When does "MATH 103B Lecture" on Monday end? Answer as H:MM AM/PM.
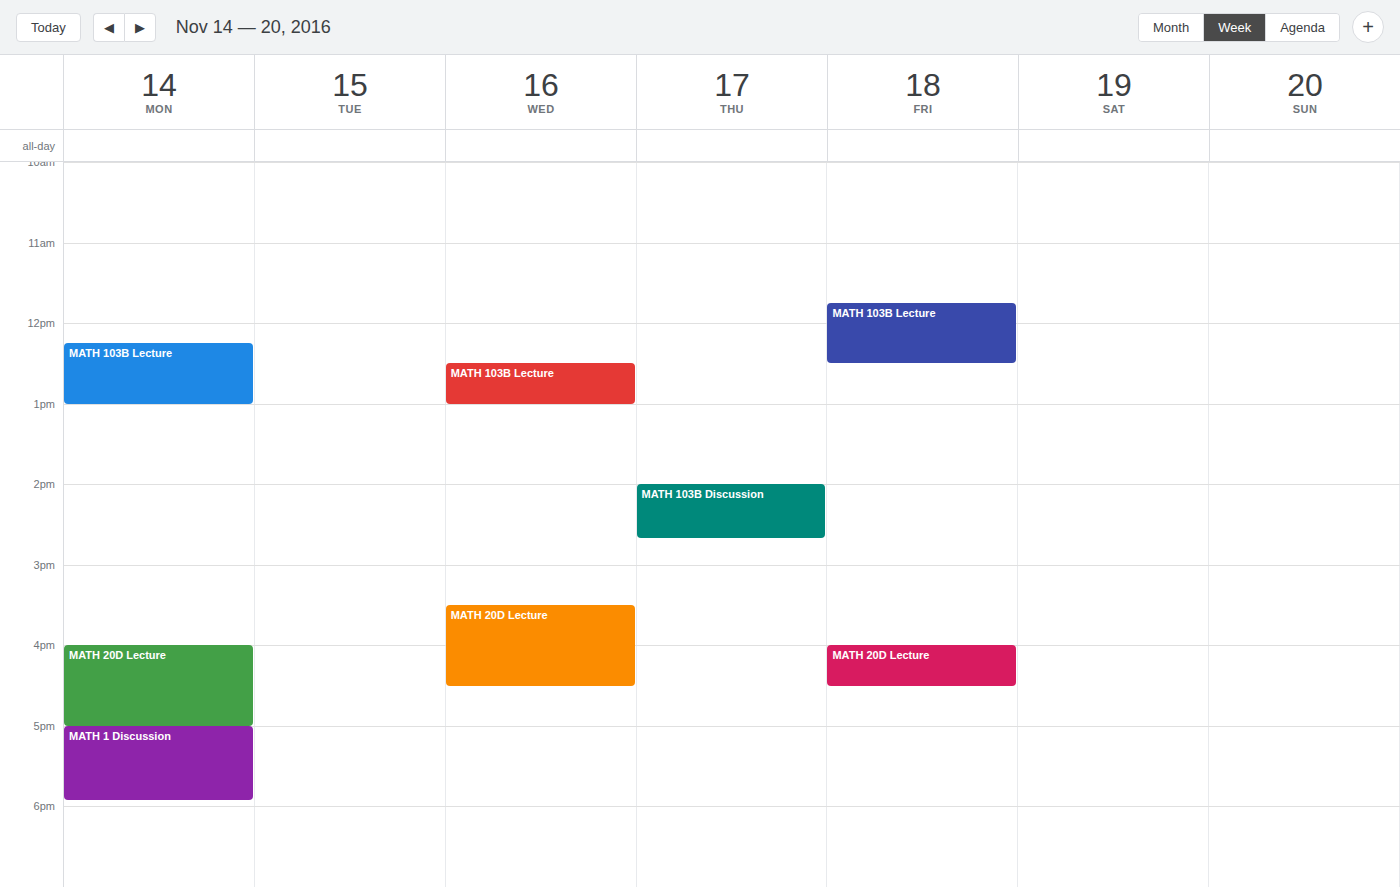
1:00 PM